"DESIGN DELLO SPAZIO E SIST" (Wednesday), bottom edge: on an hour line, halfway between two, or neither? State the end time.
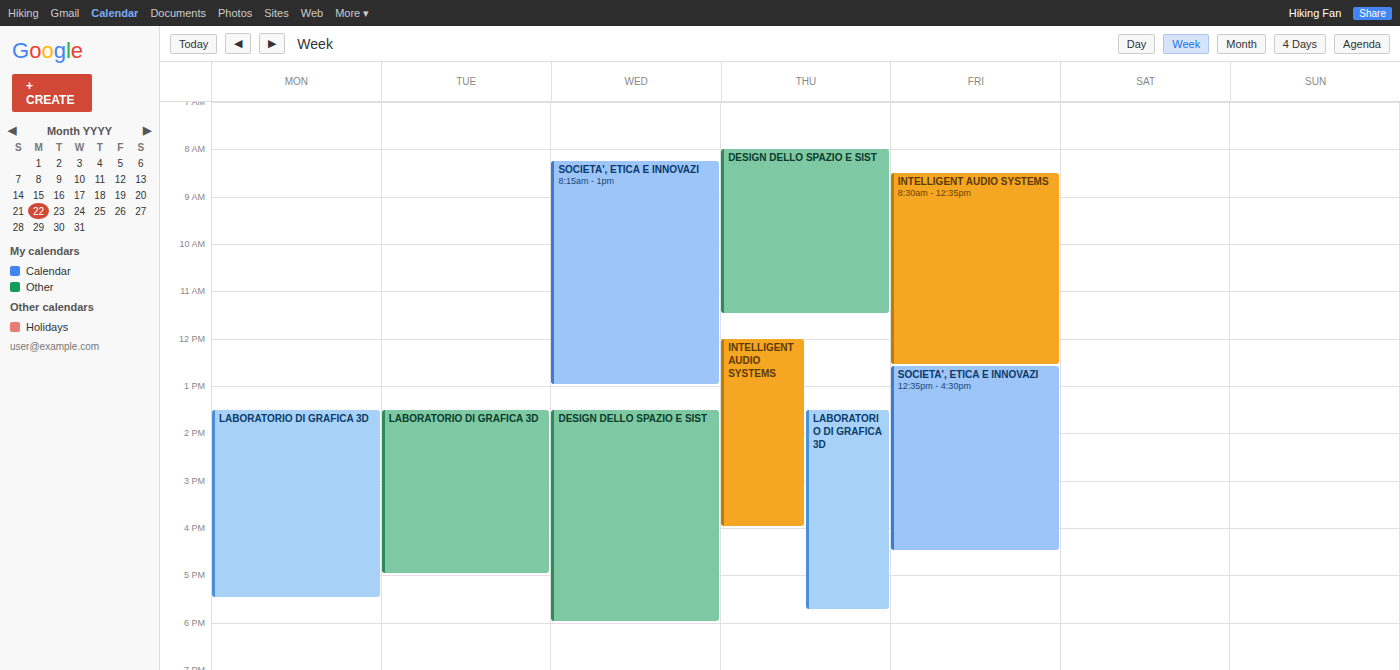
18:00 -- exactly on the 18:00 line.